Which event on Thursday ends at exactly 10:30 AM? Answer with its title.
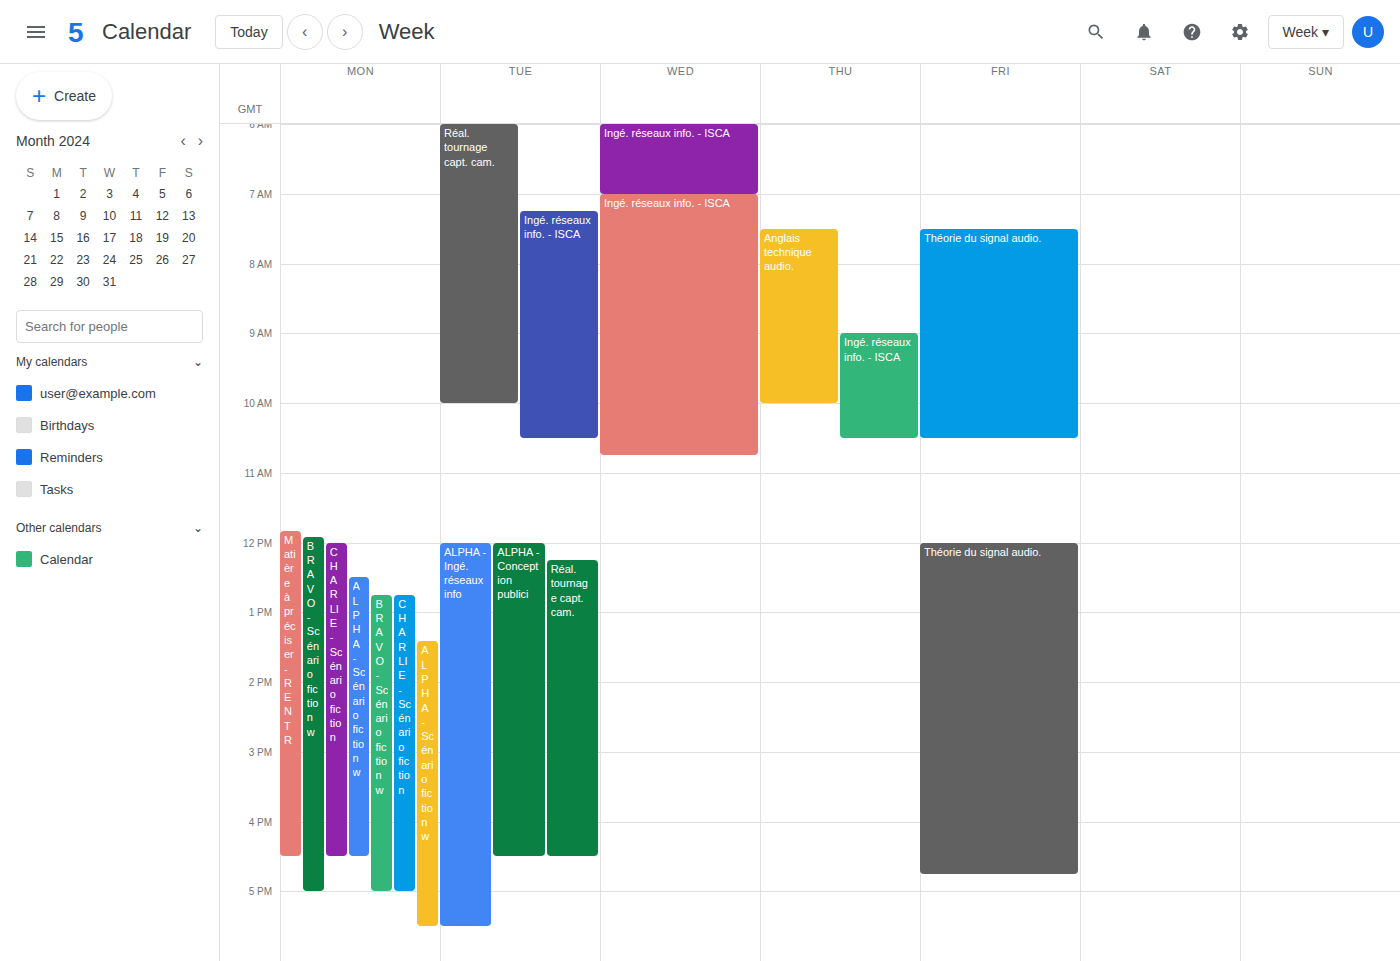
"Ingé. réseaux info. - ISCA"